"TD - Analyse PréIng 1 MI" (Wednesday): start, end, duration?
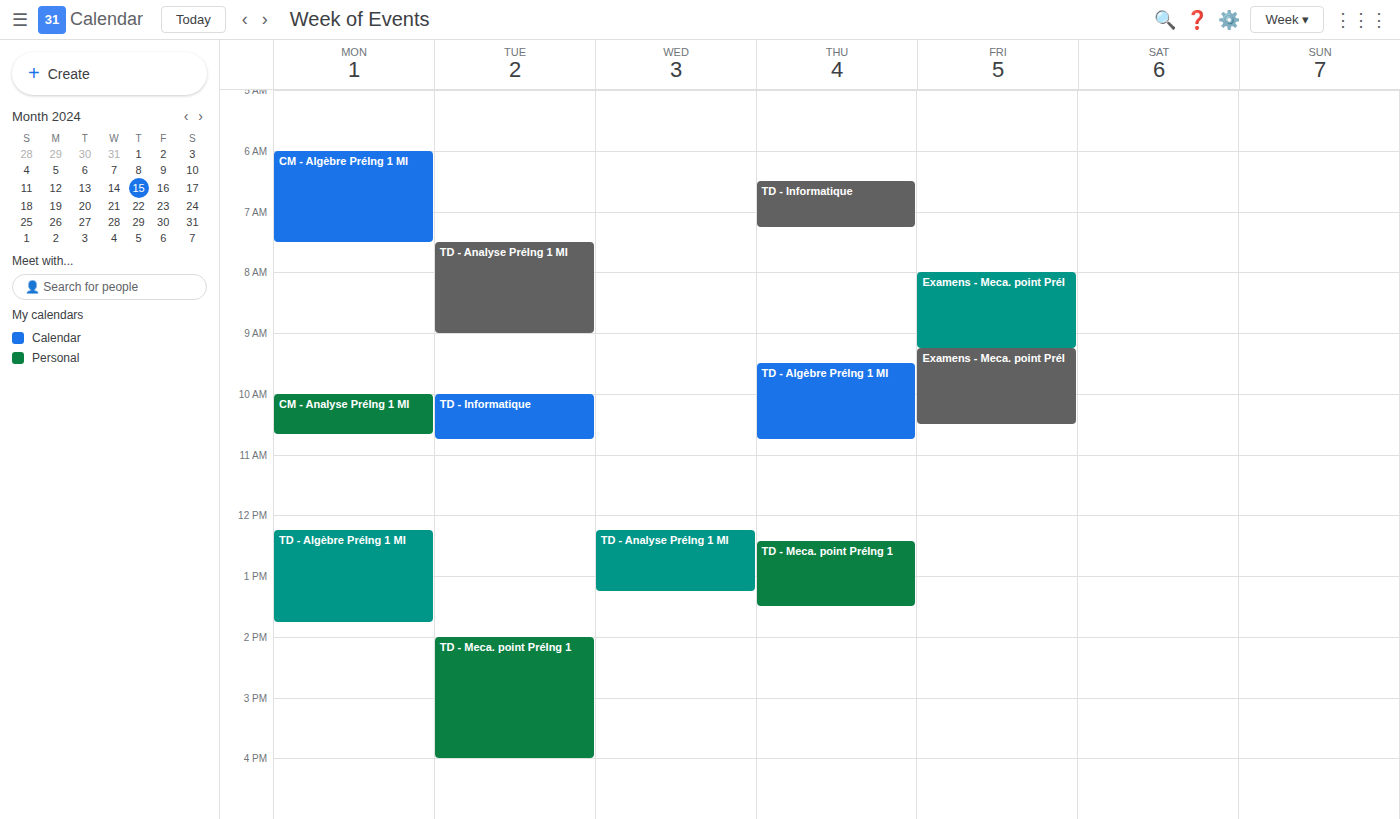
12:15 PM to 1:15 PM, 1 hour